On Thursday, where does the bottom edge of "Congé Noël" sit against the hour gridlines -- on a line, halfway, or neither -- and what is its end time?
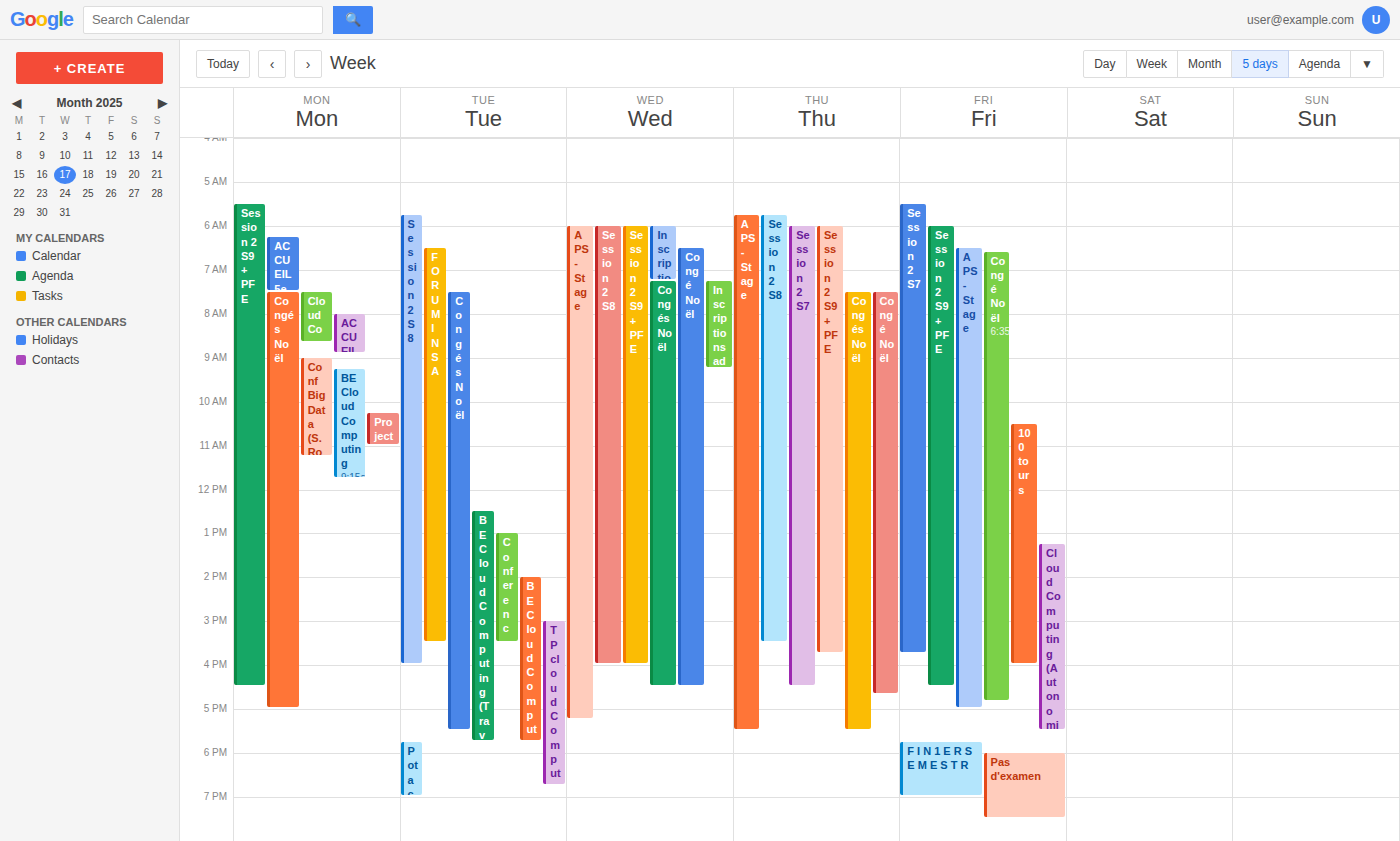
4:40 PM -- neither: 40 minutes below the 4 PM line and 20 minutes above the 5 PM line.